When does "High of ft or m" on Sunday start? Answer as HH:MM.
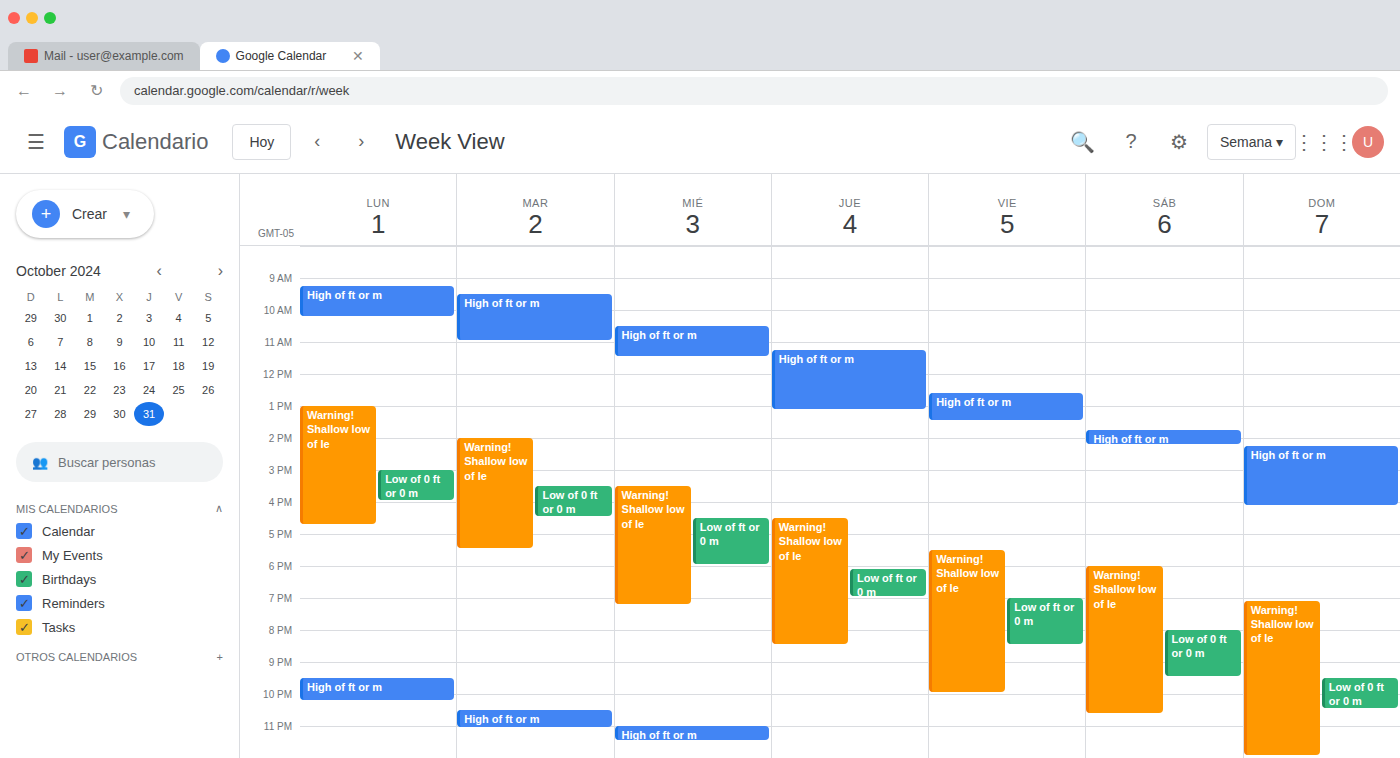
14:15